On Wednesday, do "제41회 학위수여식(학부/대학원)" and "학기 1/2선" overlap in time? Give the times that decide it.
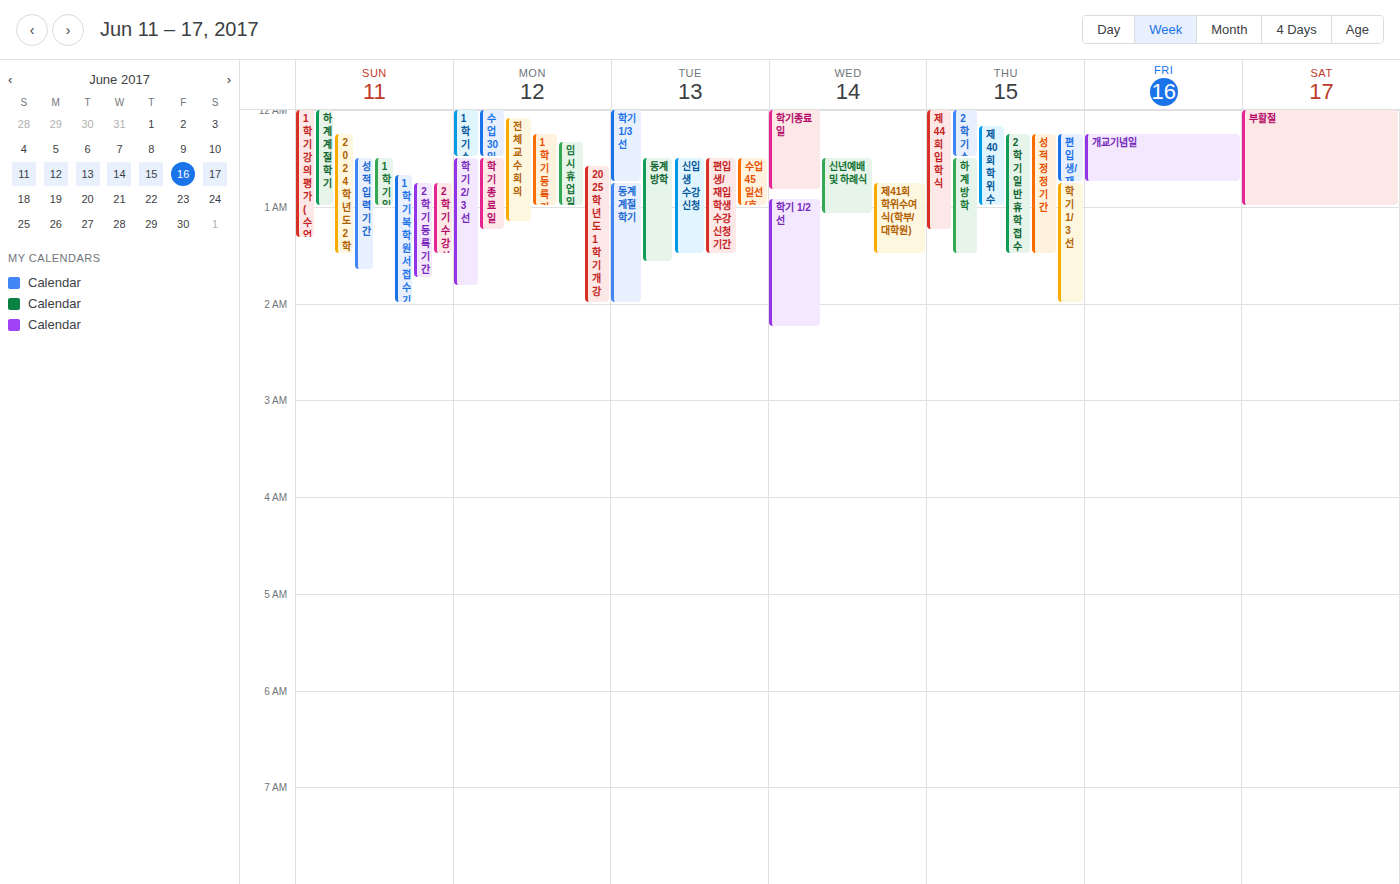
"학기 1/2선" starts at 12:55 AM, before "제41회 학위수여식(학부/대학원)" ends at 1:30 AM -- they overlap.